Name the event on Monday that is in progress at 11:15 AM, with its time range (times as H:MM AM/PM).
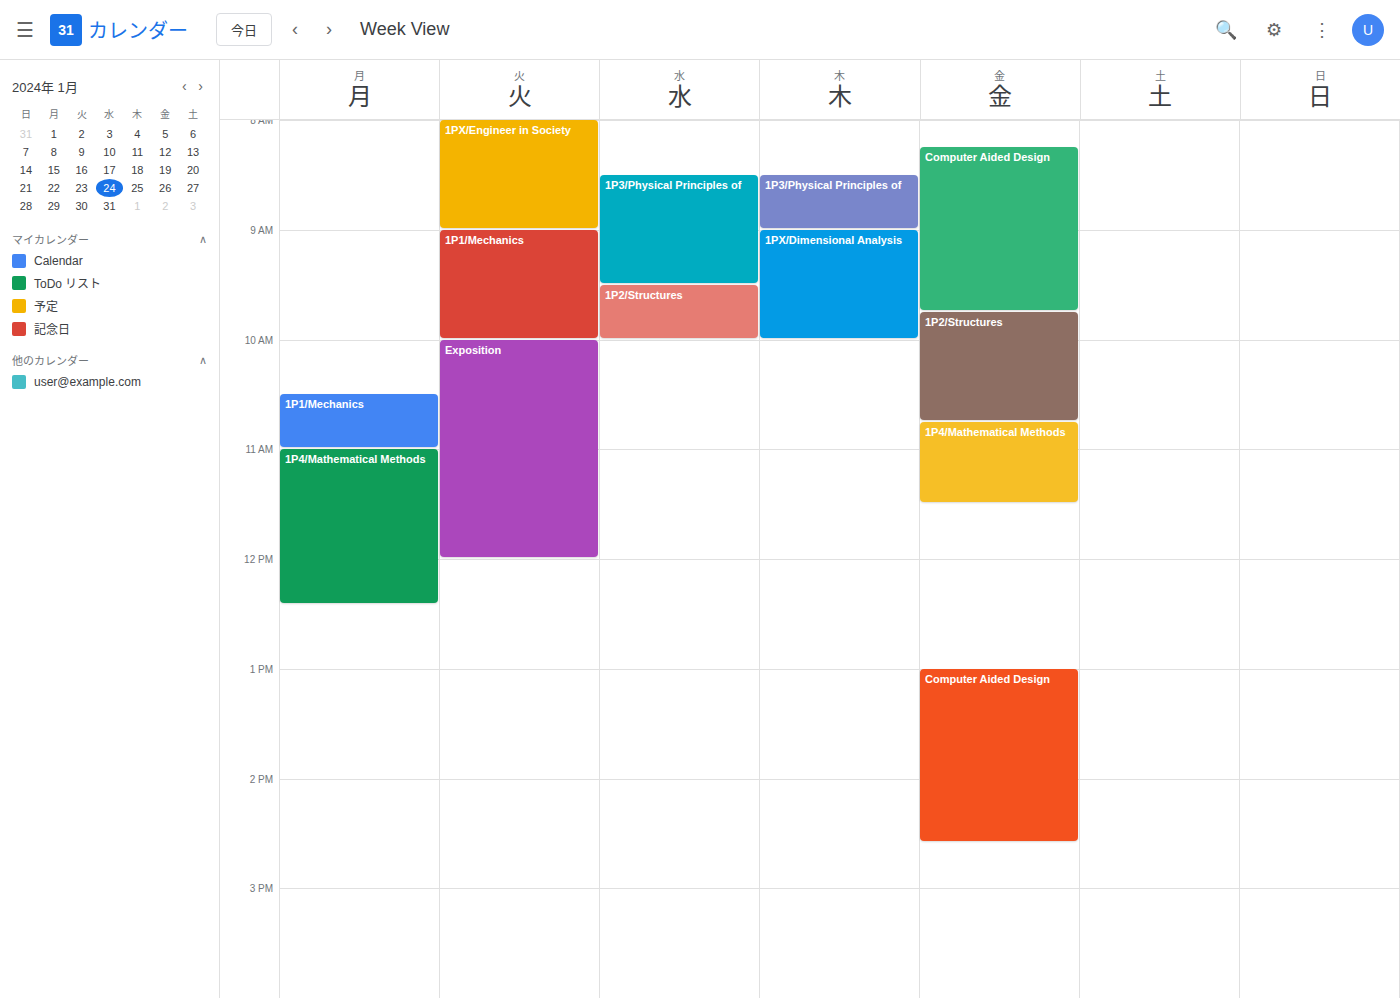
"1P4/Mathematical Methods", 11:00 AM to 12:25 PM